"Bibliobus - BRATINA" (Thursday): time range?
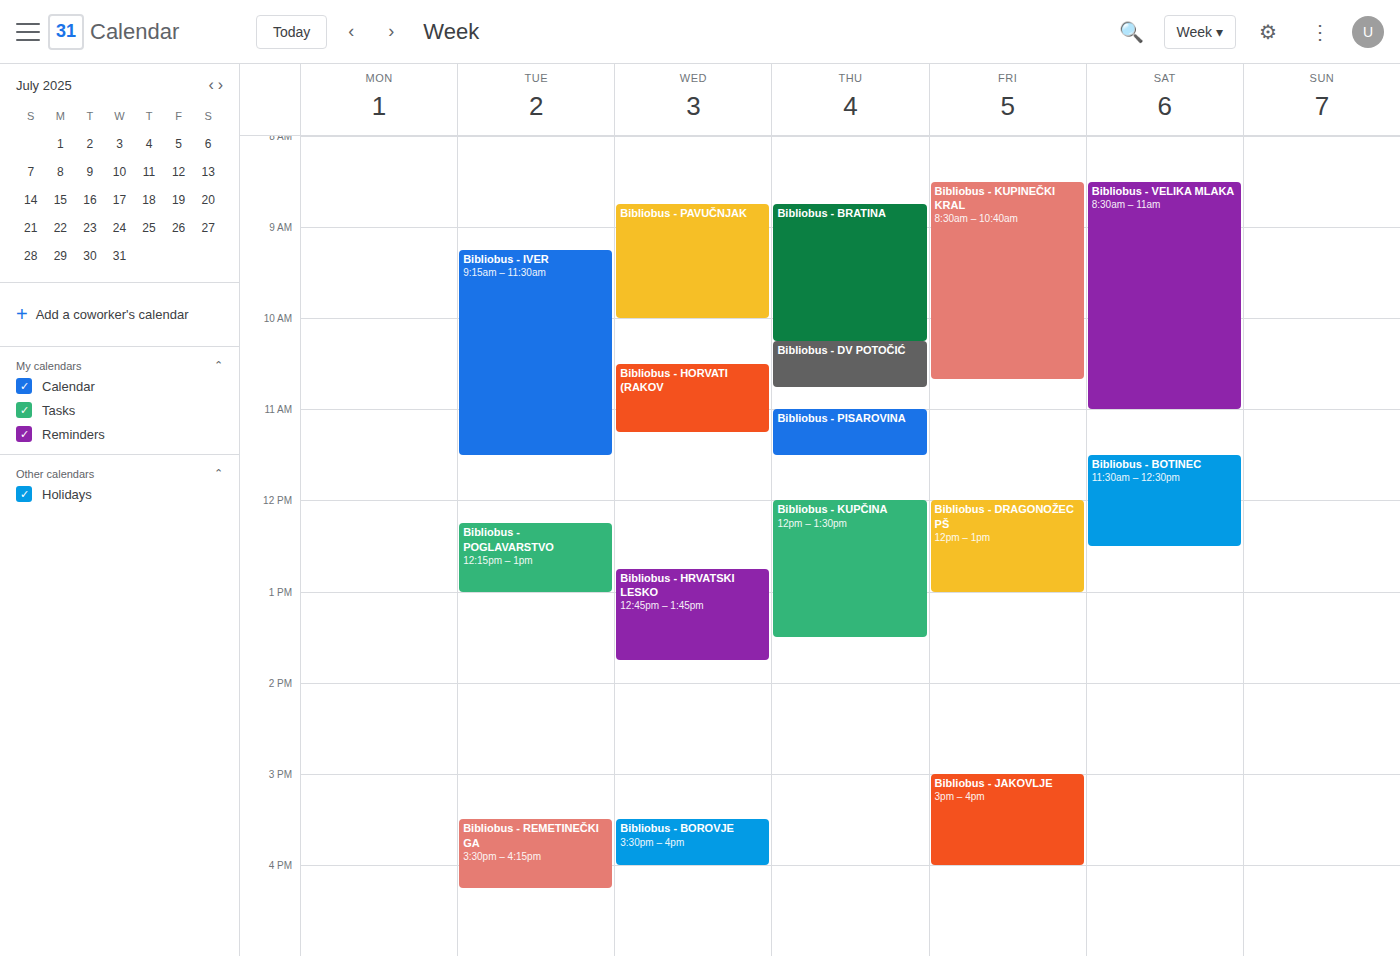
8:45 AM to 10:15 AM